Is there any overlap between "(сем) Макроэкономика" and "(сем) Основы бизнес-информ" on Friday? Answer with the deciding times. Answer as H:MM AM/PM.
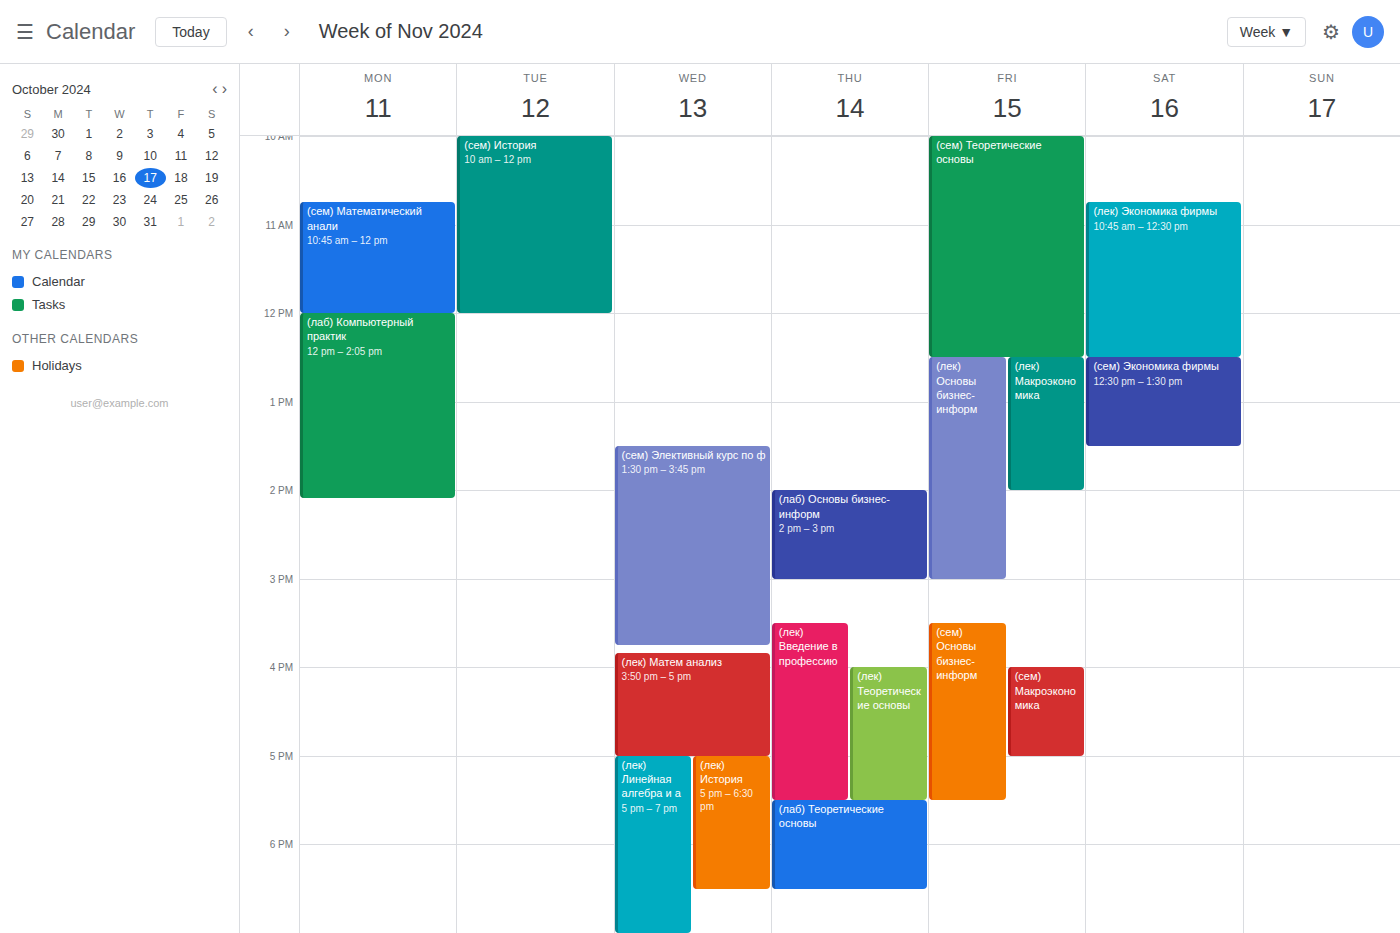
"(сем) Макроэкономика" runs 4:00 PM to 5:00 PM, inside "(сем) Основы бизнес-информ" -- they overlap.